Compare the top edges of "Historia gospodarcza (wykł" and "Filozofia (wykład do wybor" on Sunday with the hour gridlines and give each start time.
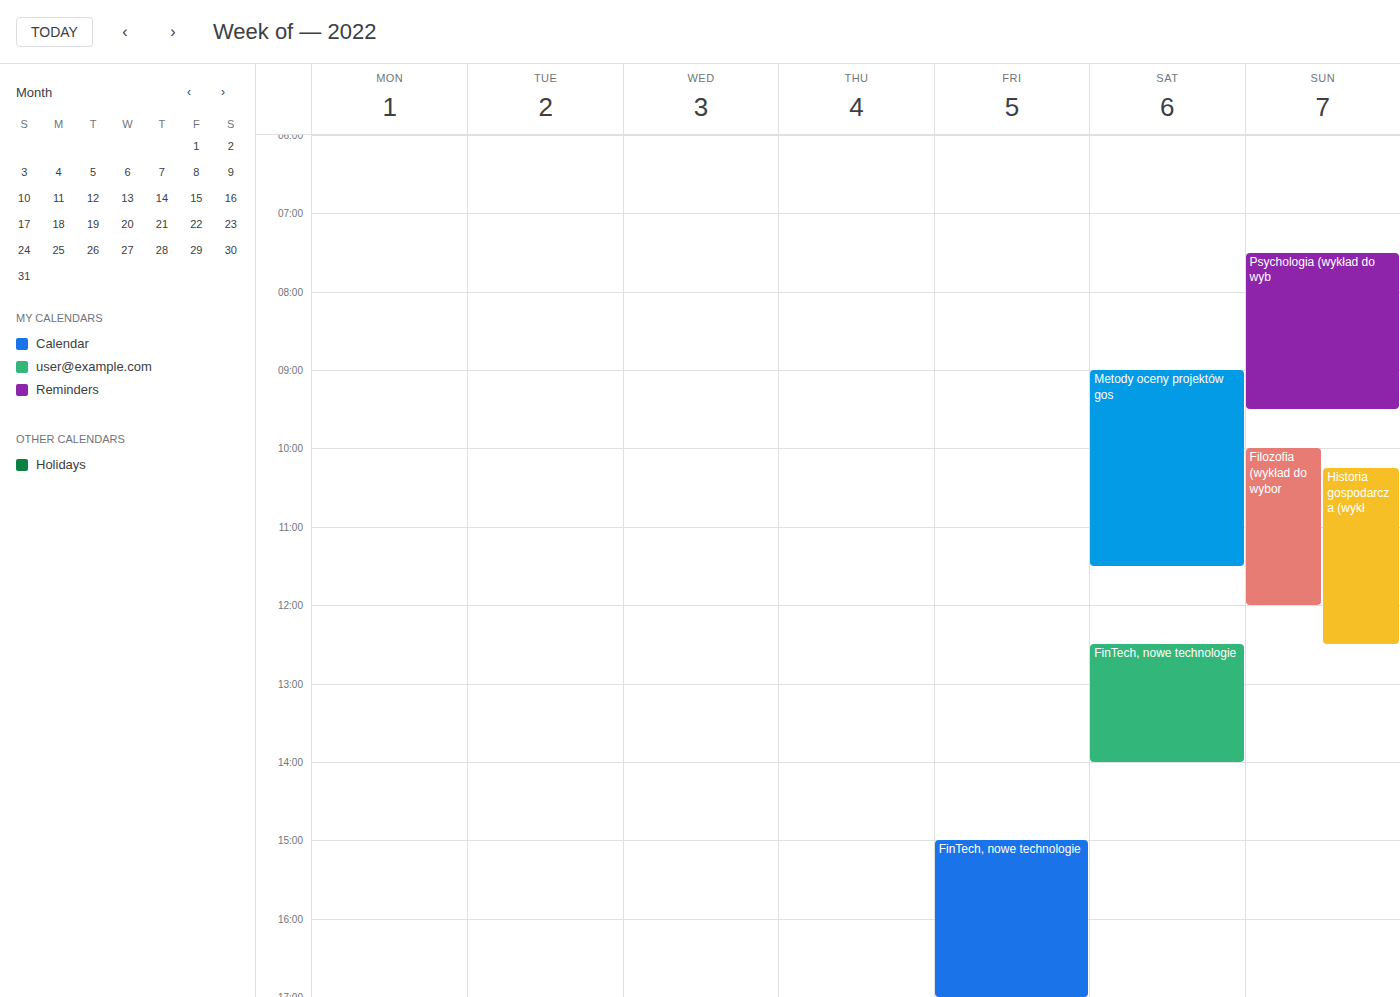
"Historia gospodarcza (wykł": 10:15, neither: a quarter of the way from the 10:00 line to the 11:00 line. "Filozofia (wykład do wybor": 10:00, exactly on the 10:00 line.